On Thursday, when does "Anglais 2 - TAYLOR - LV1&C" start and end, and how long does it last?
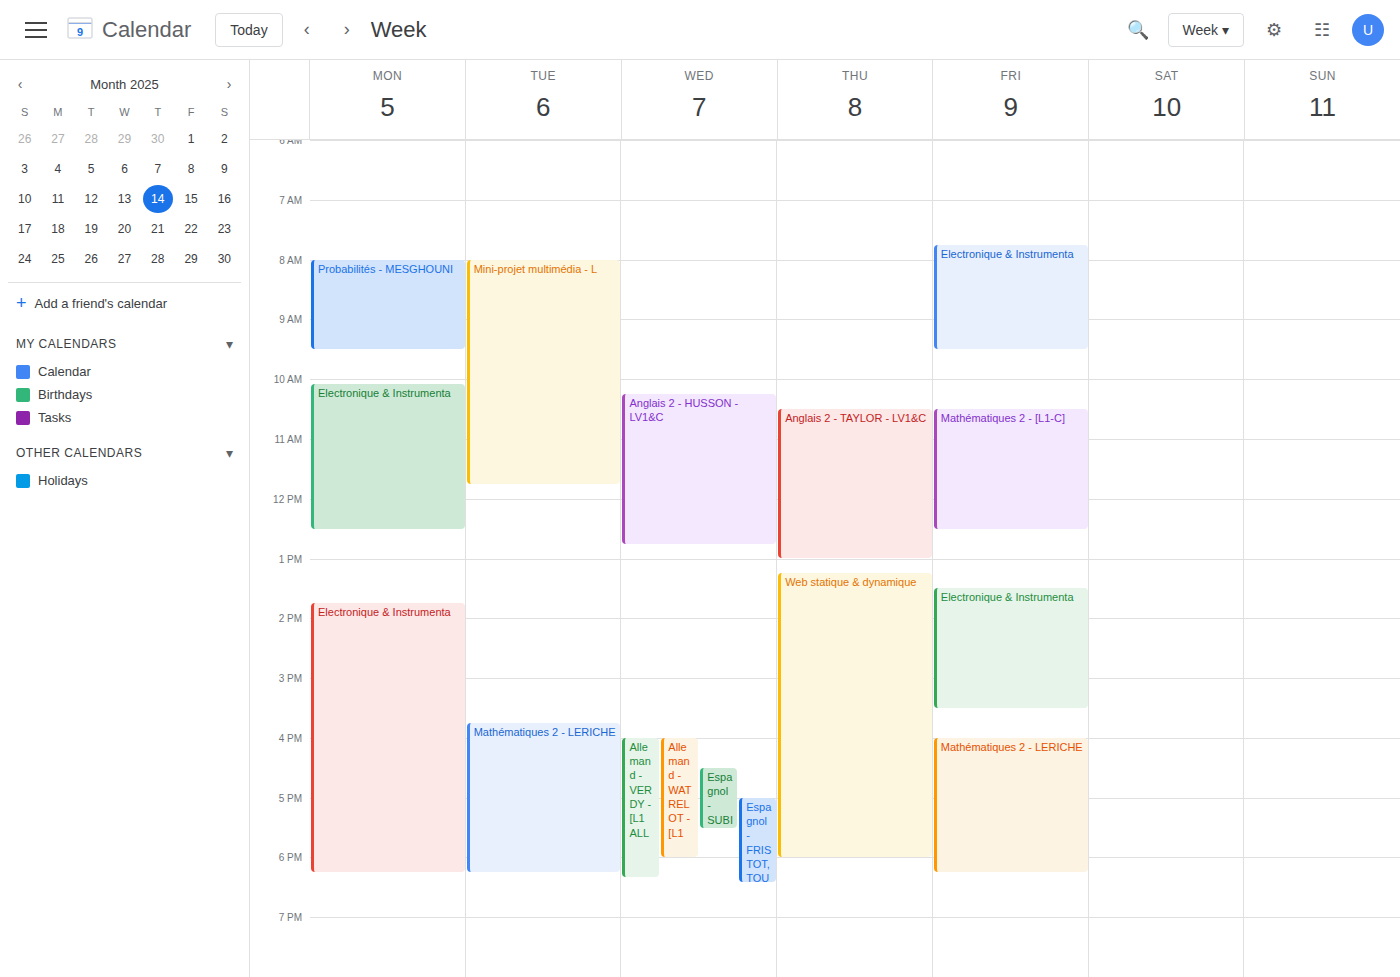
10:30 AM to 1:00 PM, 2 hours 30 minutes